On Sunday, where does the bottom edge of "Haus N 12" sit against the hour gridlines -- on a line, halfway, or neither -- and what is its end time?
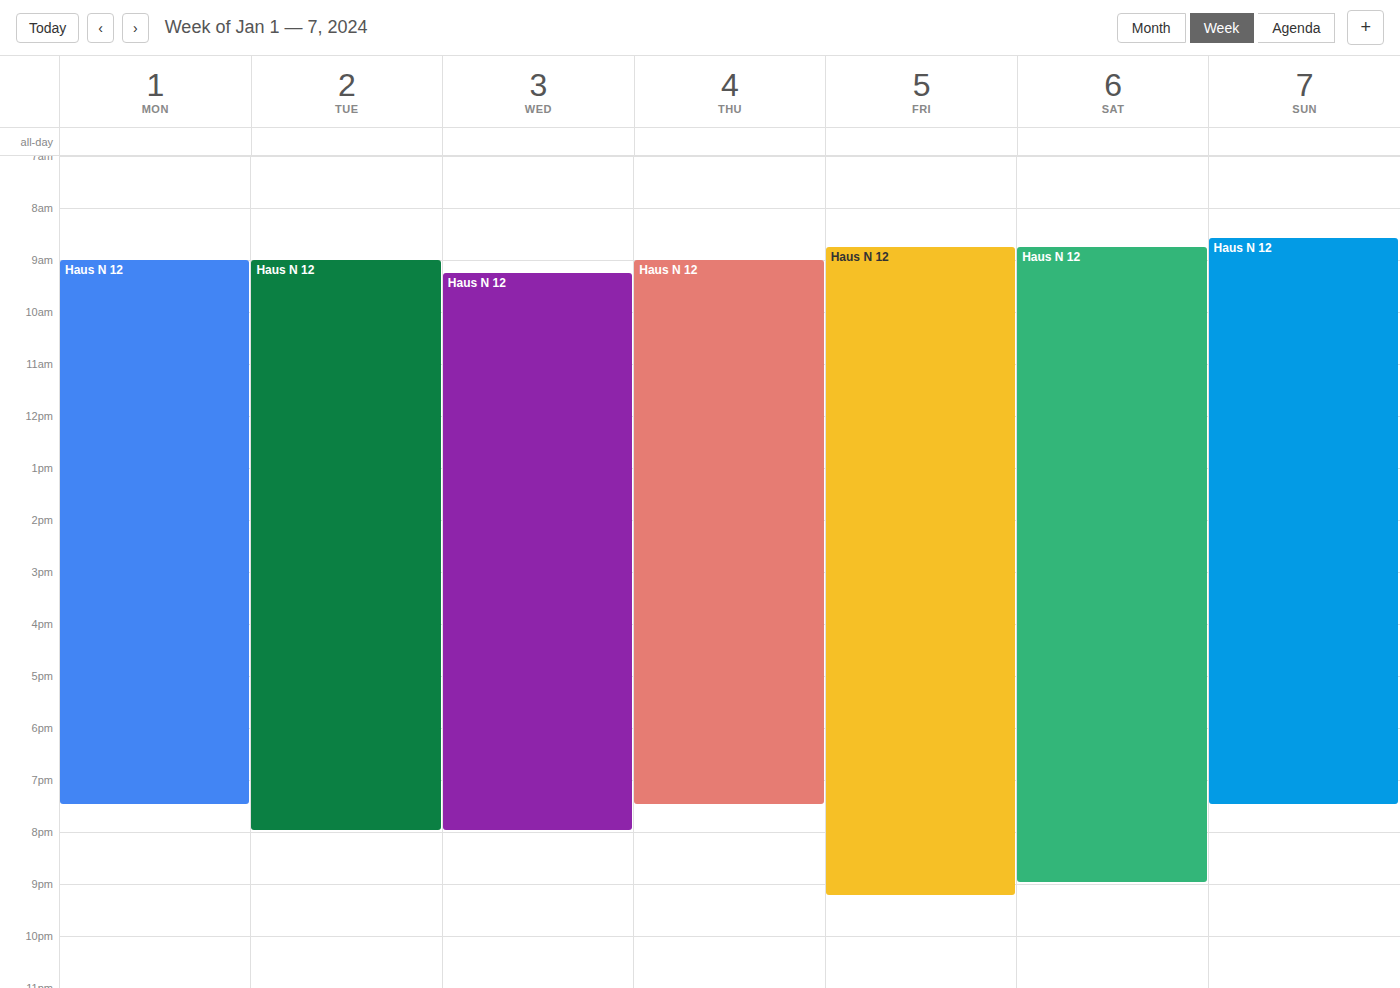
7:30 PM -- halfway between the 7 PM and 8 PM lines.